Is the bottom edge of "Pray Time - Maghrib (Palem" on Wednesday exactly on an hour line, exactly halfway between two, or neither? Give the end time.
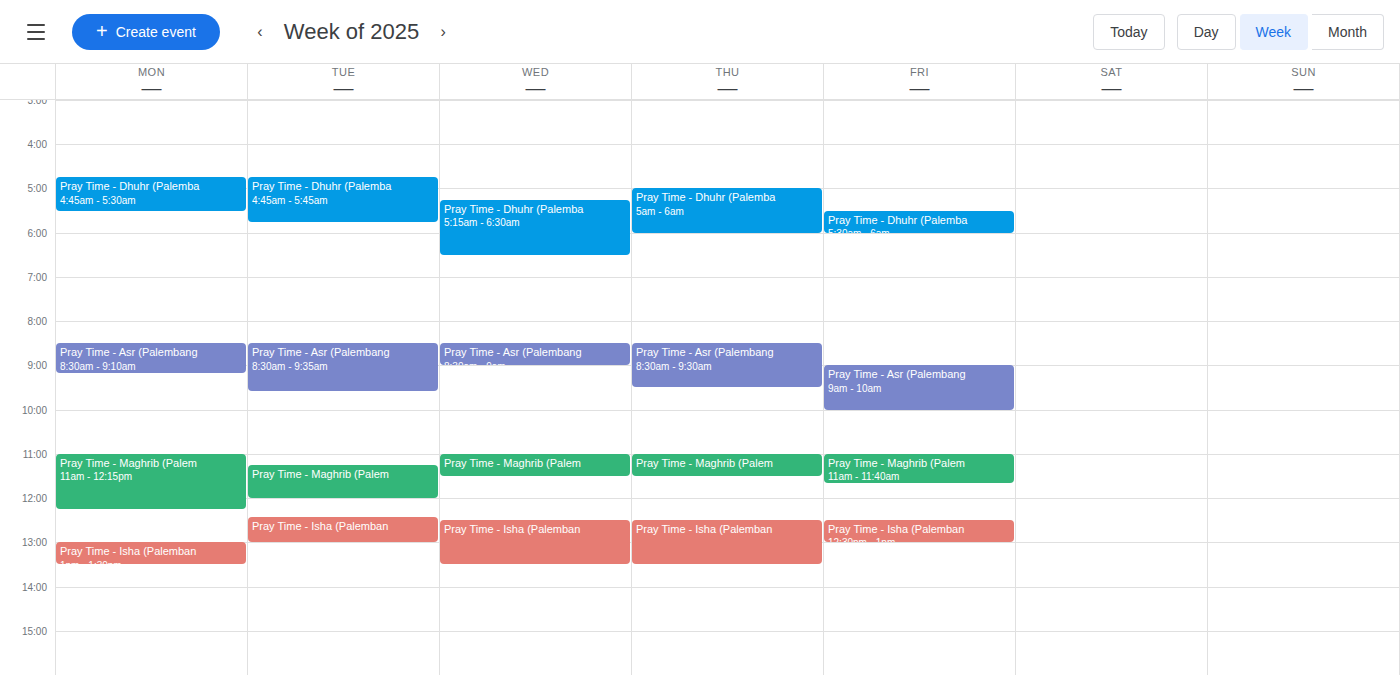
11:30 -- halfway between the 11:00 and 12:00 lines.